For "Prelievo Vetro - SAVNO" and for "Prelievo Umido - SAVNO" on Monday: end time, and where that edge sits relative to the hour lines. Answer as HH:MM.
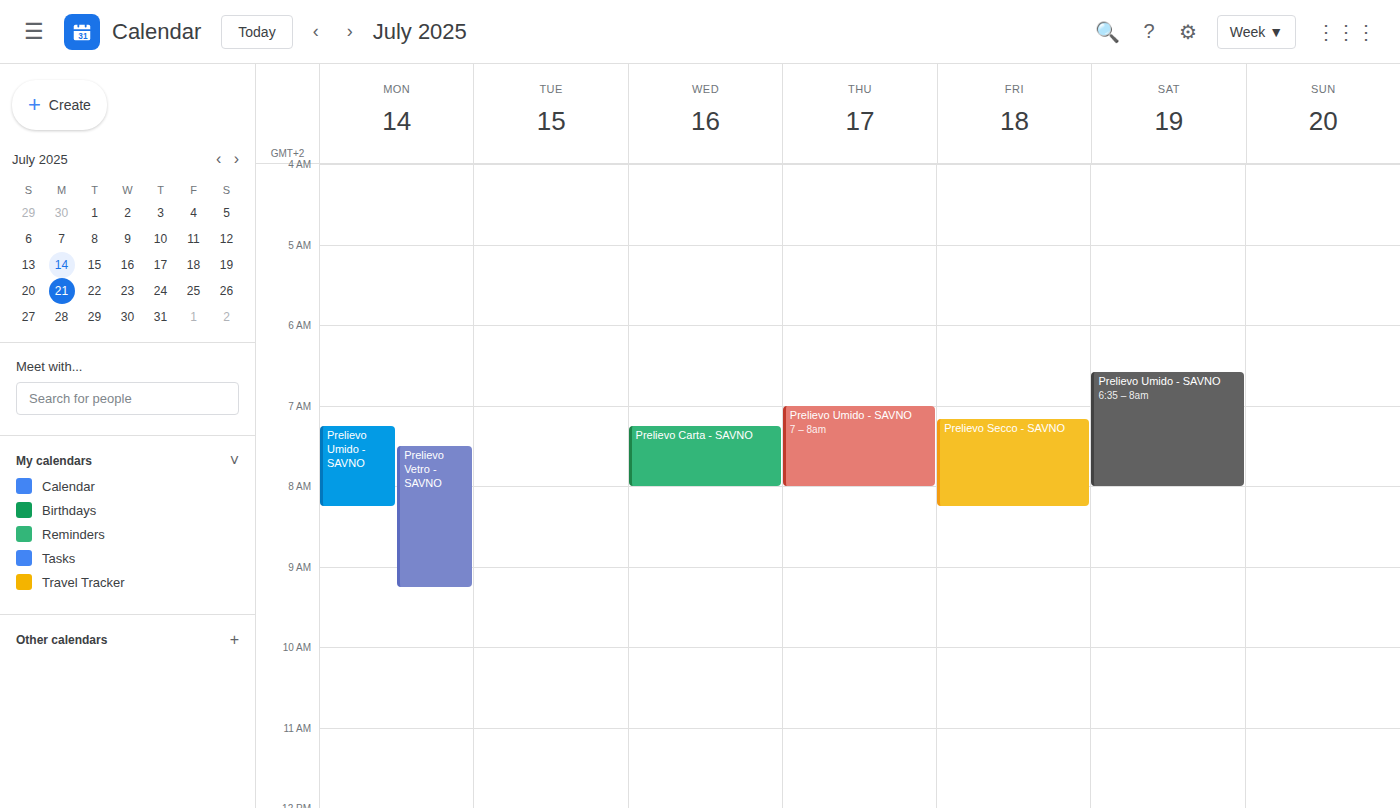
"Prelievo Vetro - SAVNO": 09:15, neither: a quarter of the way from the 09:00 line to the 10:00 line. "Prelievo Umido - SAVNO": 08:15, neither: a quarter of the way from the 08:00 line to the 09:00 line.